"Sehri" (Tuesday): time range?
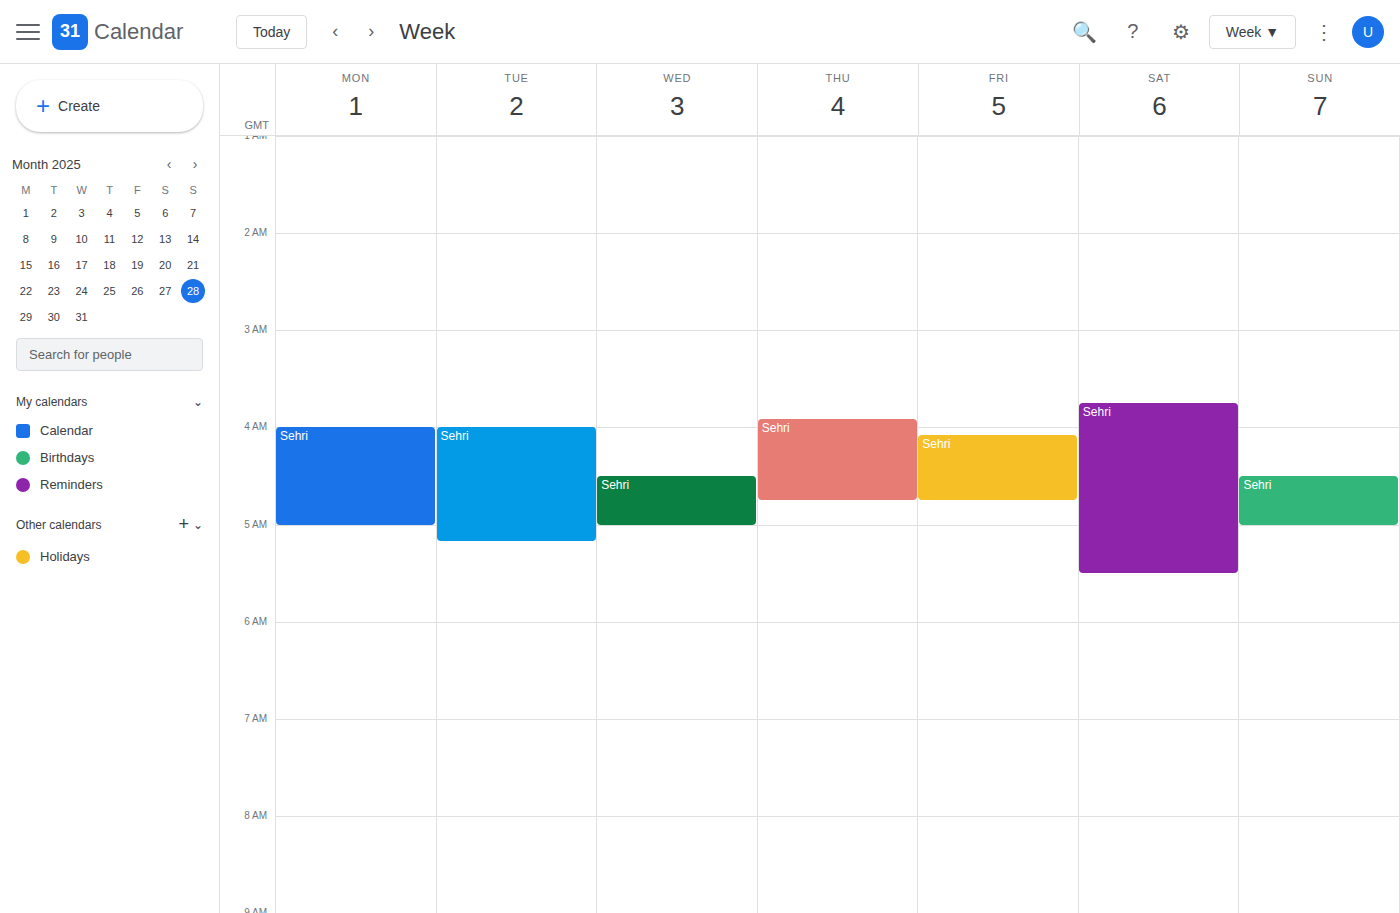
4:00 AM to 5:10 AM